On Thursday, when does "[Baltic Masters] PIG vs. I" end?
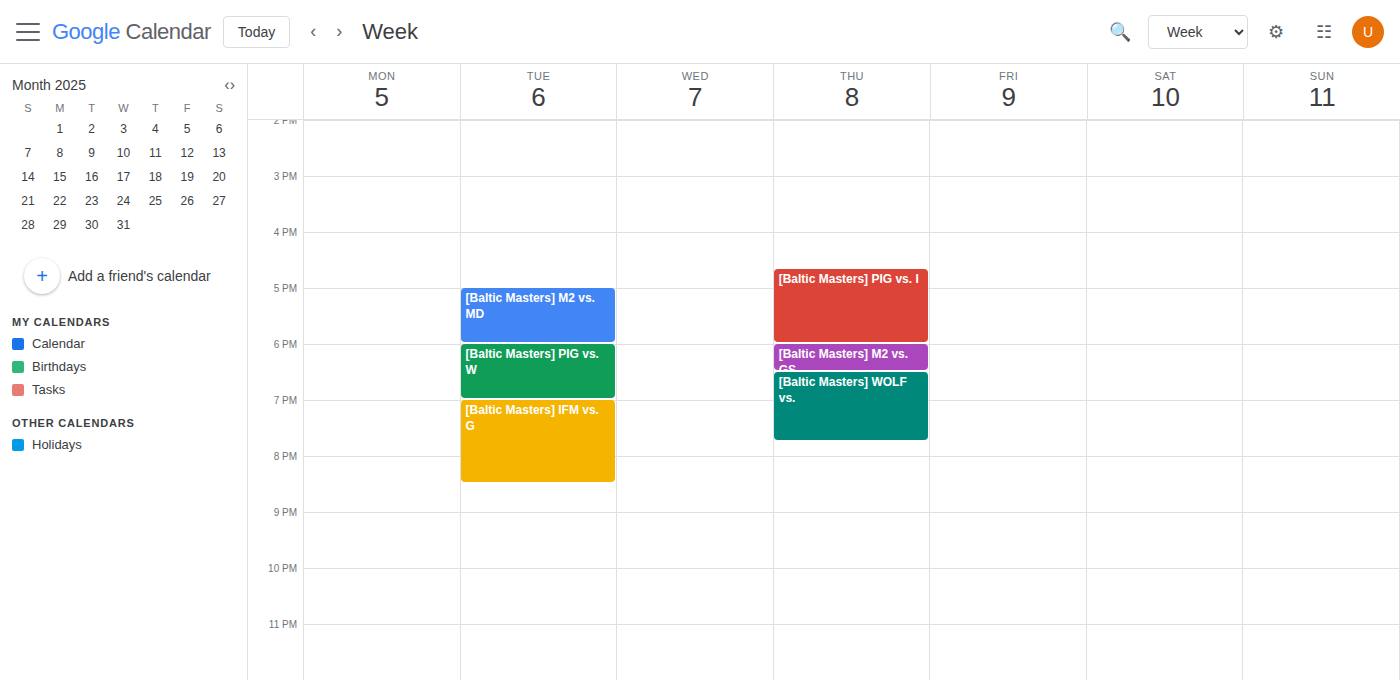
6:00 PM